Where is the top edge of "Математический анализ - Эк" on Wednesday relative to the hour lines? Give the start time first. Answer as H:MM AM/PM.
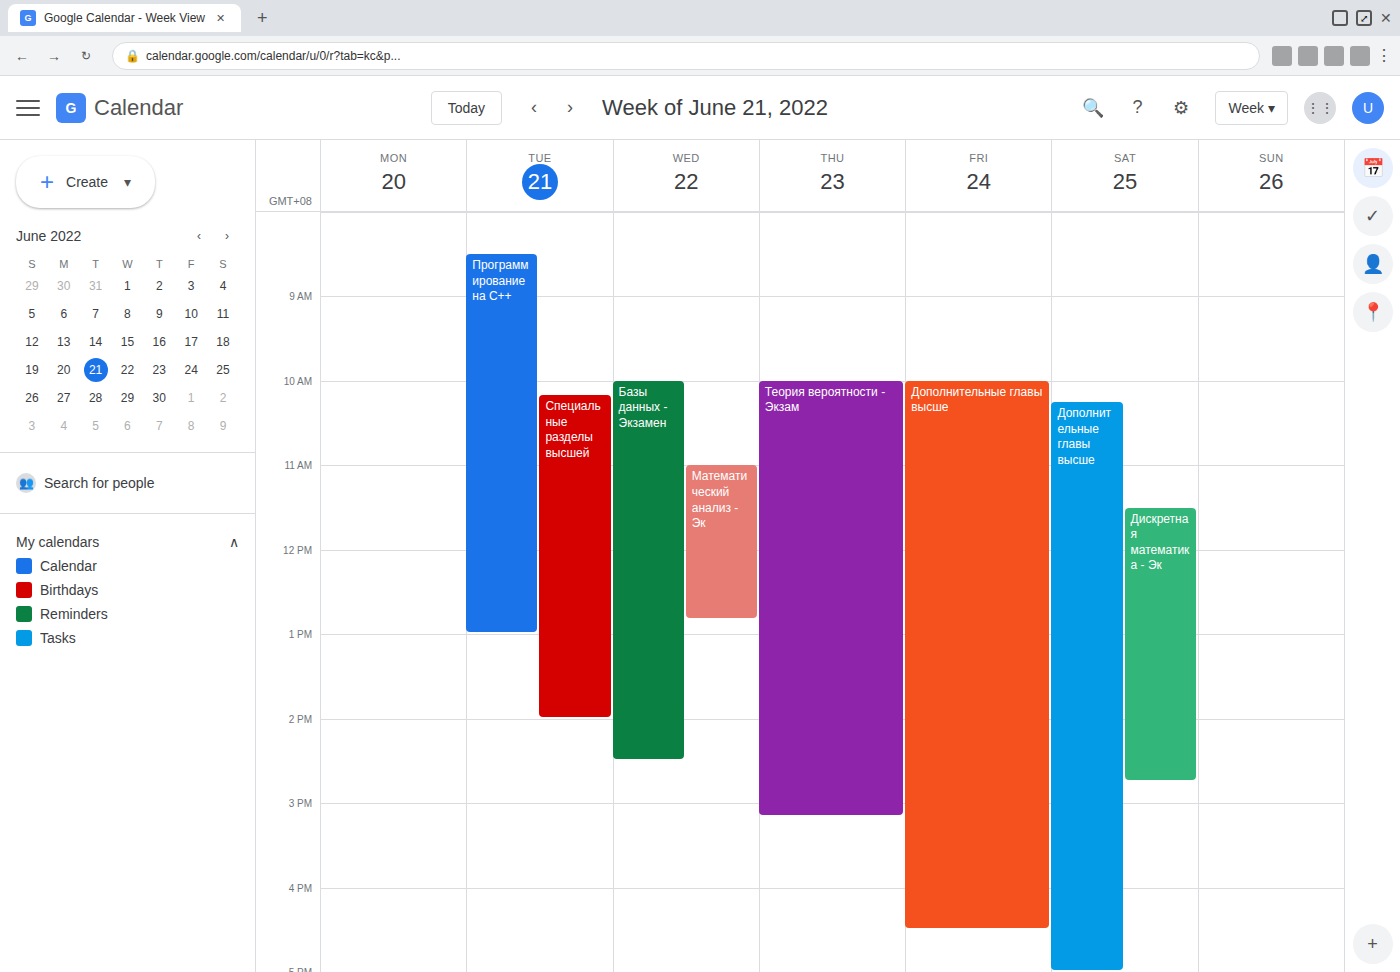
11:00 AM -- exactly on the 11 AM line.